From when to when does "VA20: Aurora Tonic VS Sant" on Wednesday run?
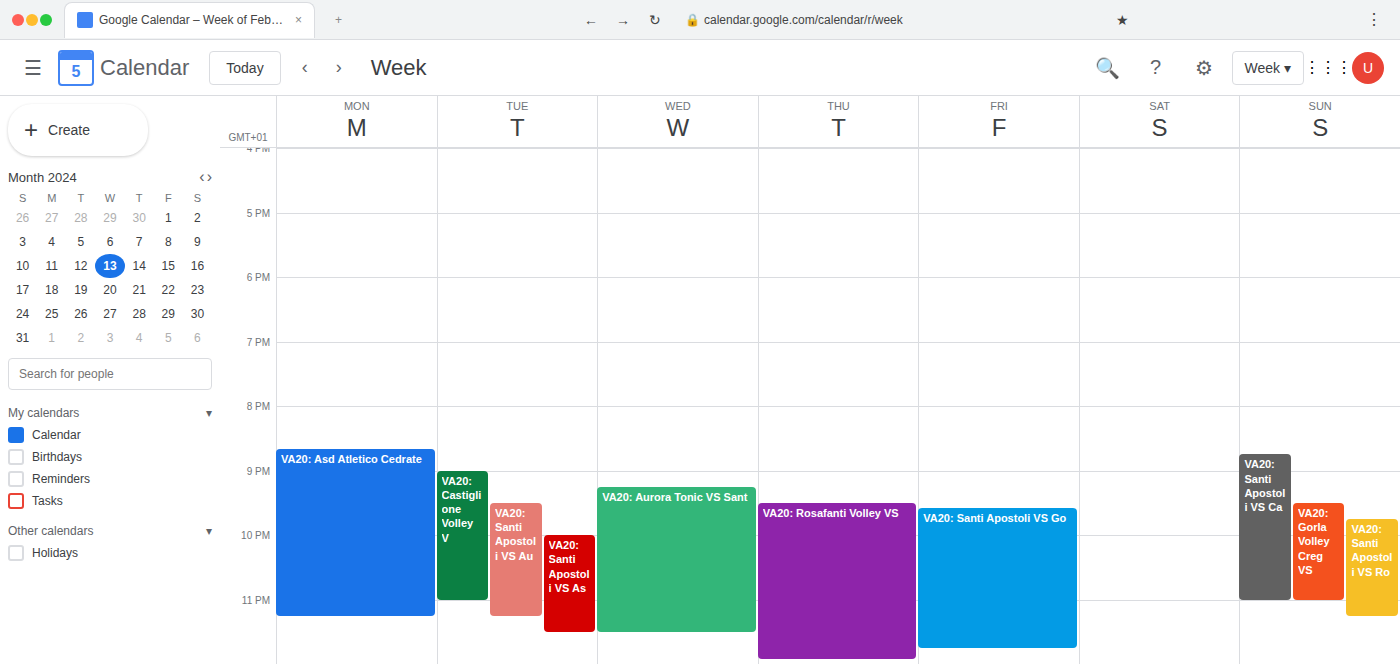
9:15 PM to 11:30 PM